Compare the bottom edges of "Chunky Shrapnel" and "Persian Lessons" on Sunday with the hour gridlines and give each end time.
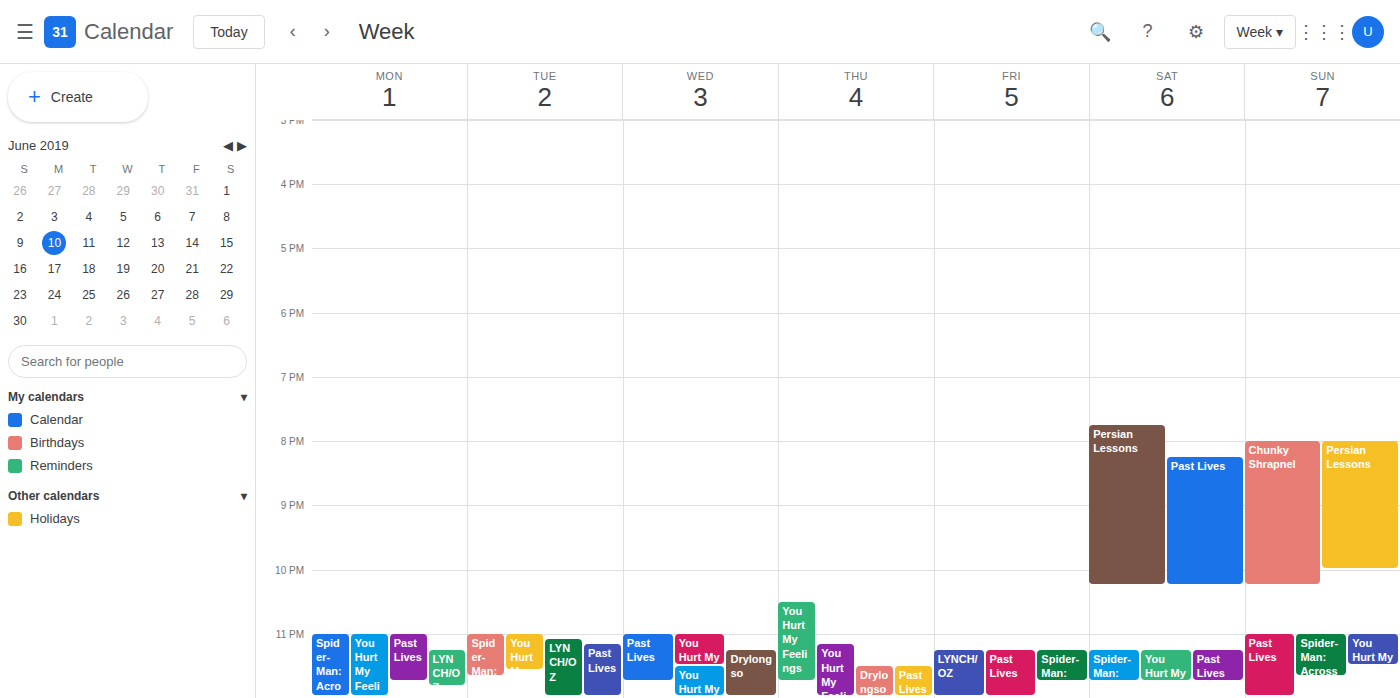
"Chunky Shrapnel": 10:15 PM, neither: a quarter of the way from the 10 PM line to the 11 PM line. "Persian Lessons": 10:00 PM, exactly on the 10 PM line.